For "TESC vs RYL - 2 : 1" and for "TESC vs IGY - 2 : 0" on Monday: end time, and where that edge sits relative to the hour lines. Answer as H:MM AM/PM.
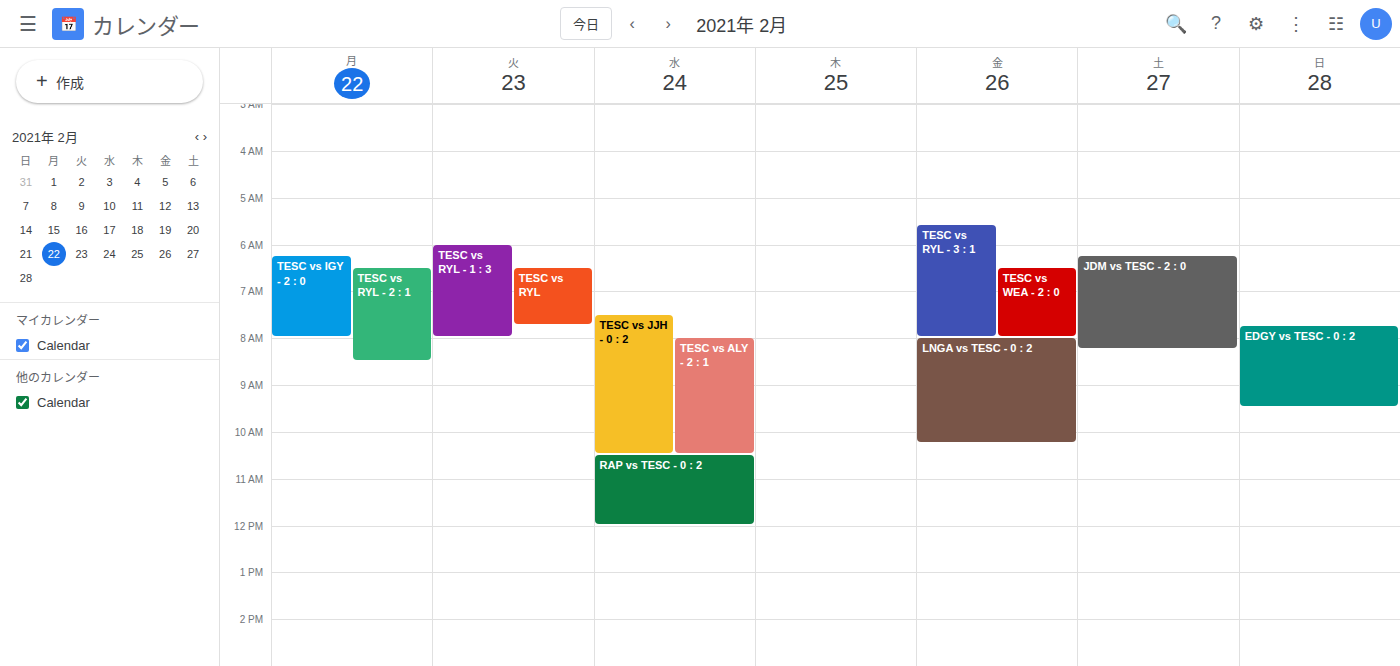
"TESC vs RYL - 2 : 1": 8:30 AM, halfway between the 8 AM and 9 AM lines. "TESC vs IGY - 2 : 0": 8:00 AM, exactly on the 8 AM line.